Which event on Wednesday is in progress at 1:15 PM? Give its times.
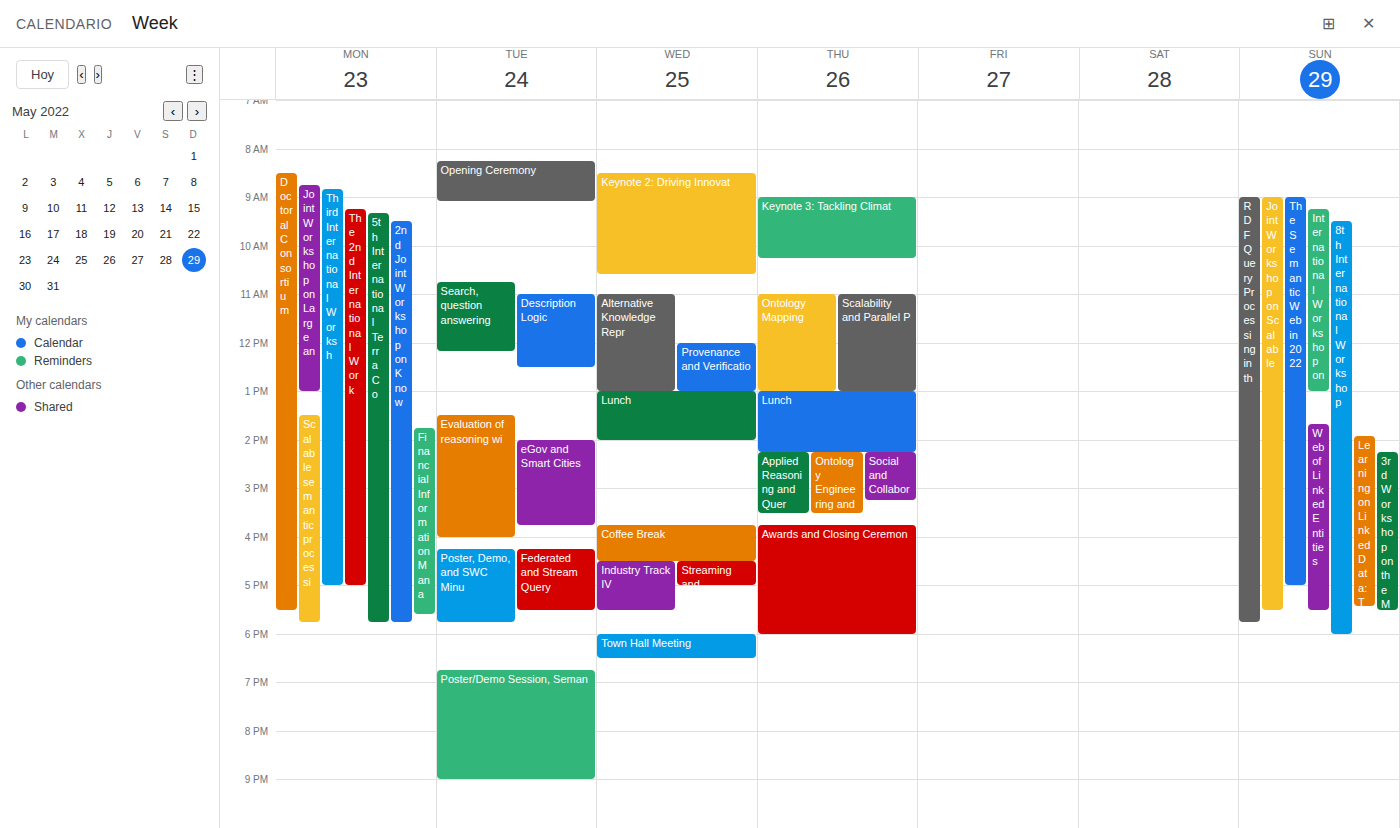
"Lunch", 1:00 PM to 2:00 PM